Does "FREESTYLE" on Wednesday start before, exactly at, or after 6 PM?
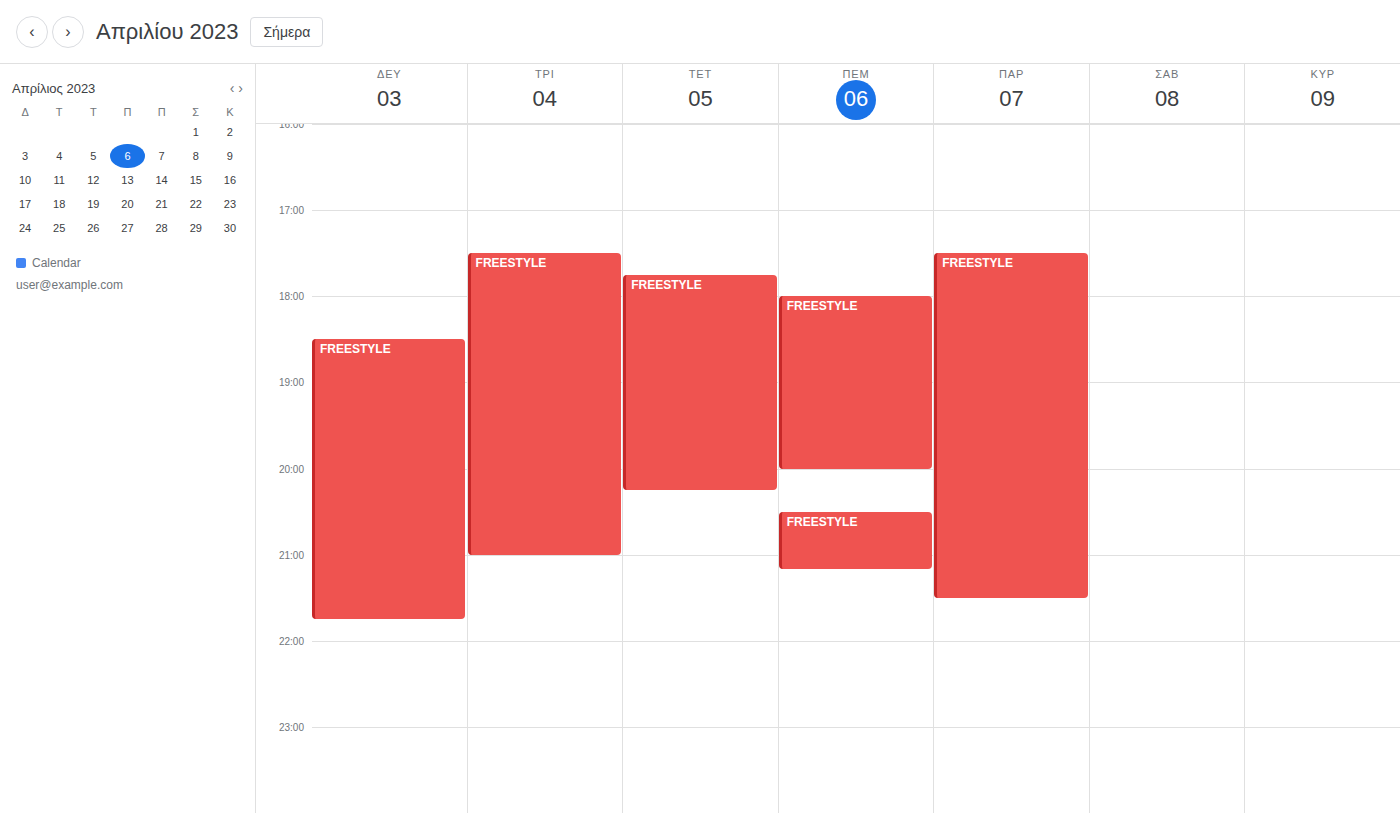
5:45 PM -- before 6 PM, 15 minutes above the 6 PM line.